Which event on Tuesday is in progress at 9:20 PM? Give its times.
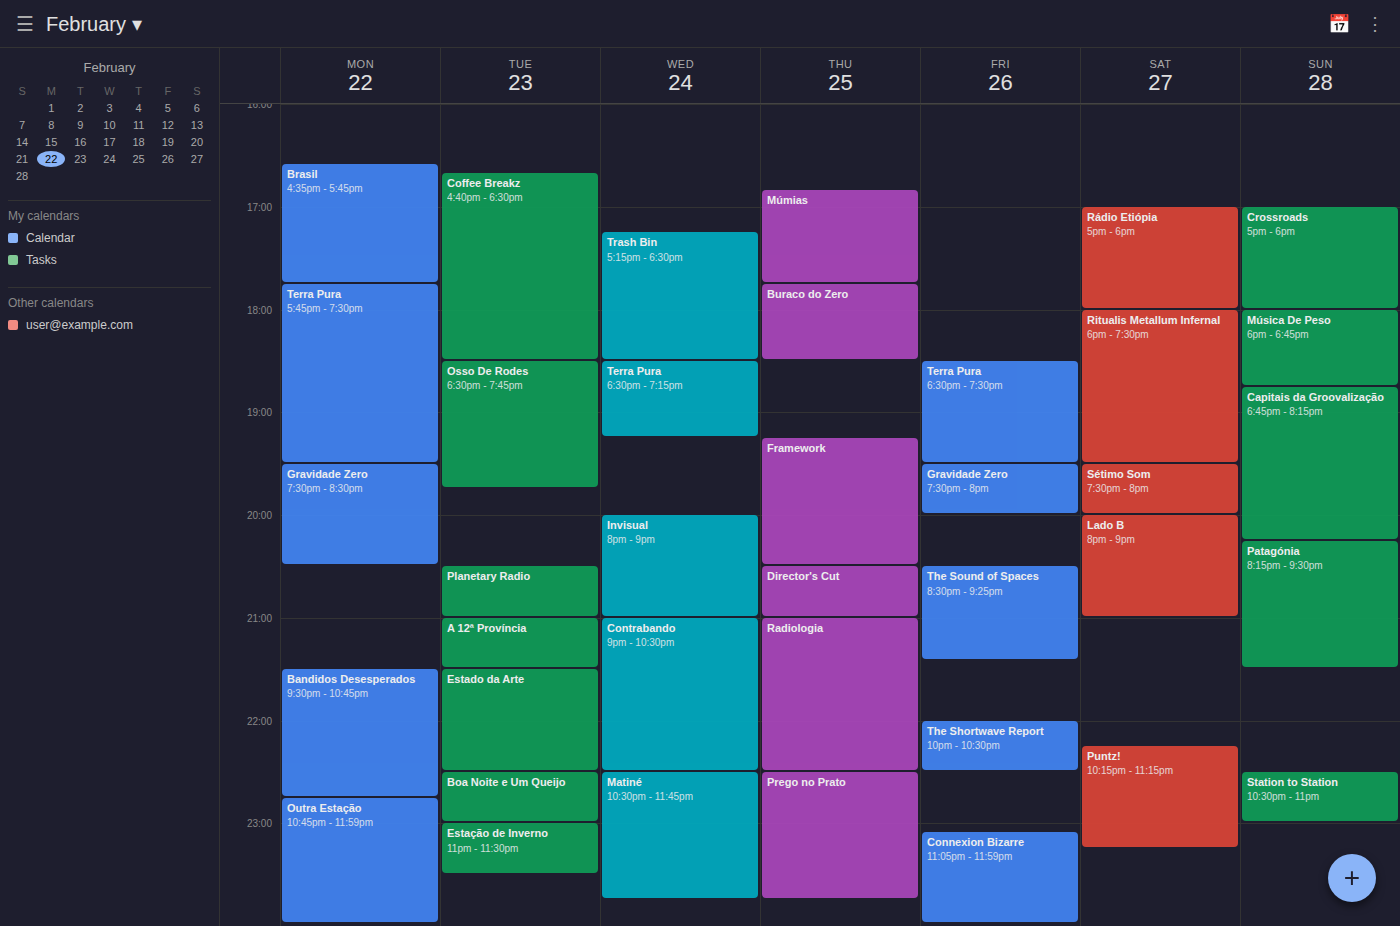
"A 12ª Província", 9:00 PM to 9:30 PM